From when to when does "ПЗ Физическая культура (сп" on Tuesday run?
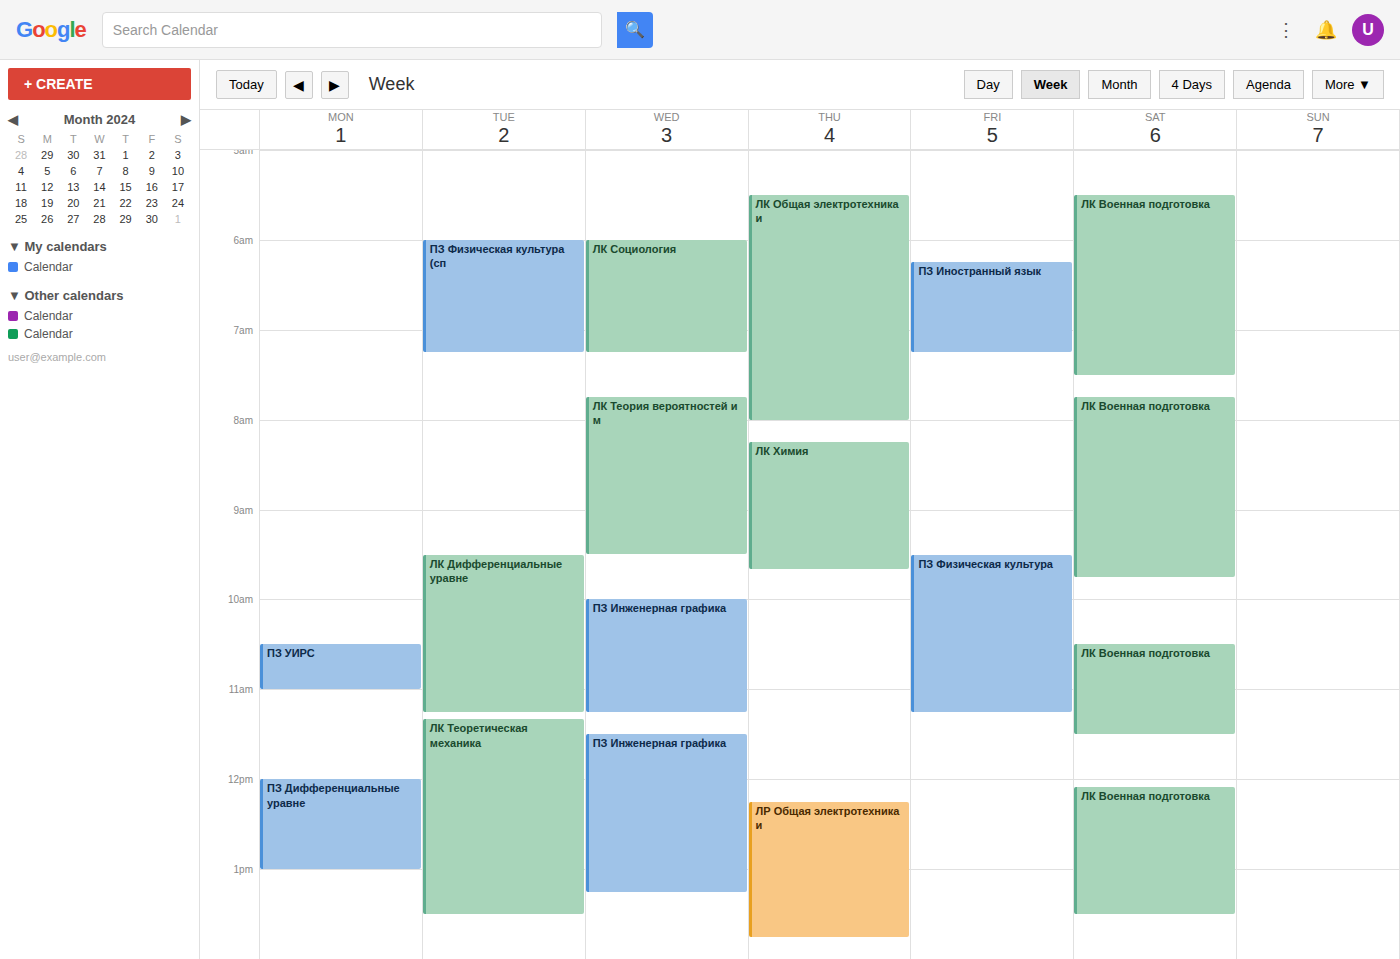
06:00 to 07:15